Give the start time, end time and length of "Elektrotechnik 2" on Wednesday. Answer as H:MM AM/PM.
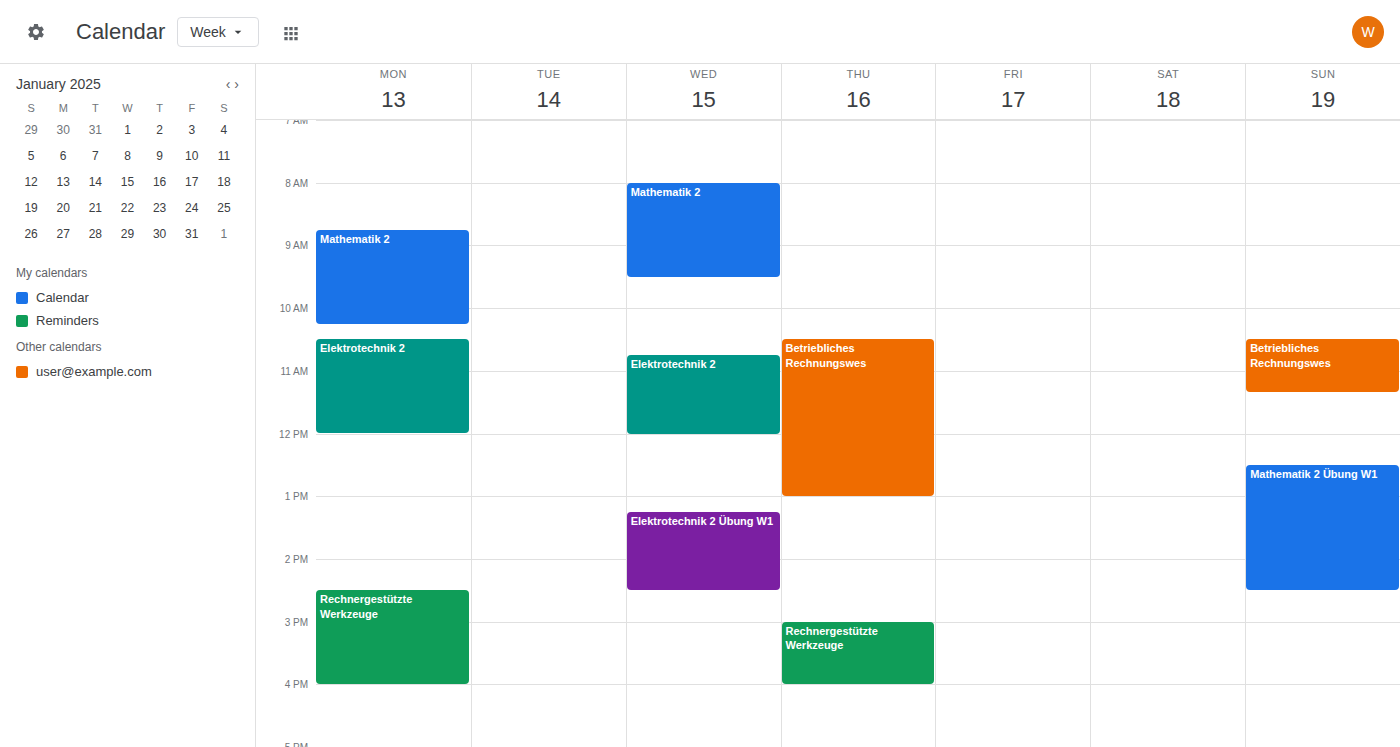
10:45 AM to 12:00 PM, 1 hour 15 minutes